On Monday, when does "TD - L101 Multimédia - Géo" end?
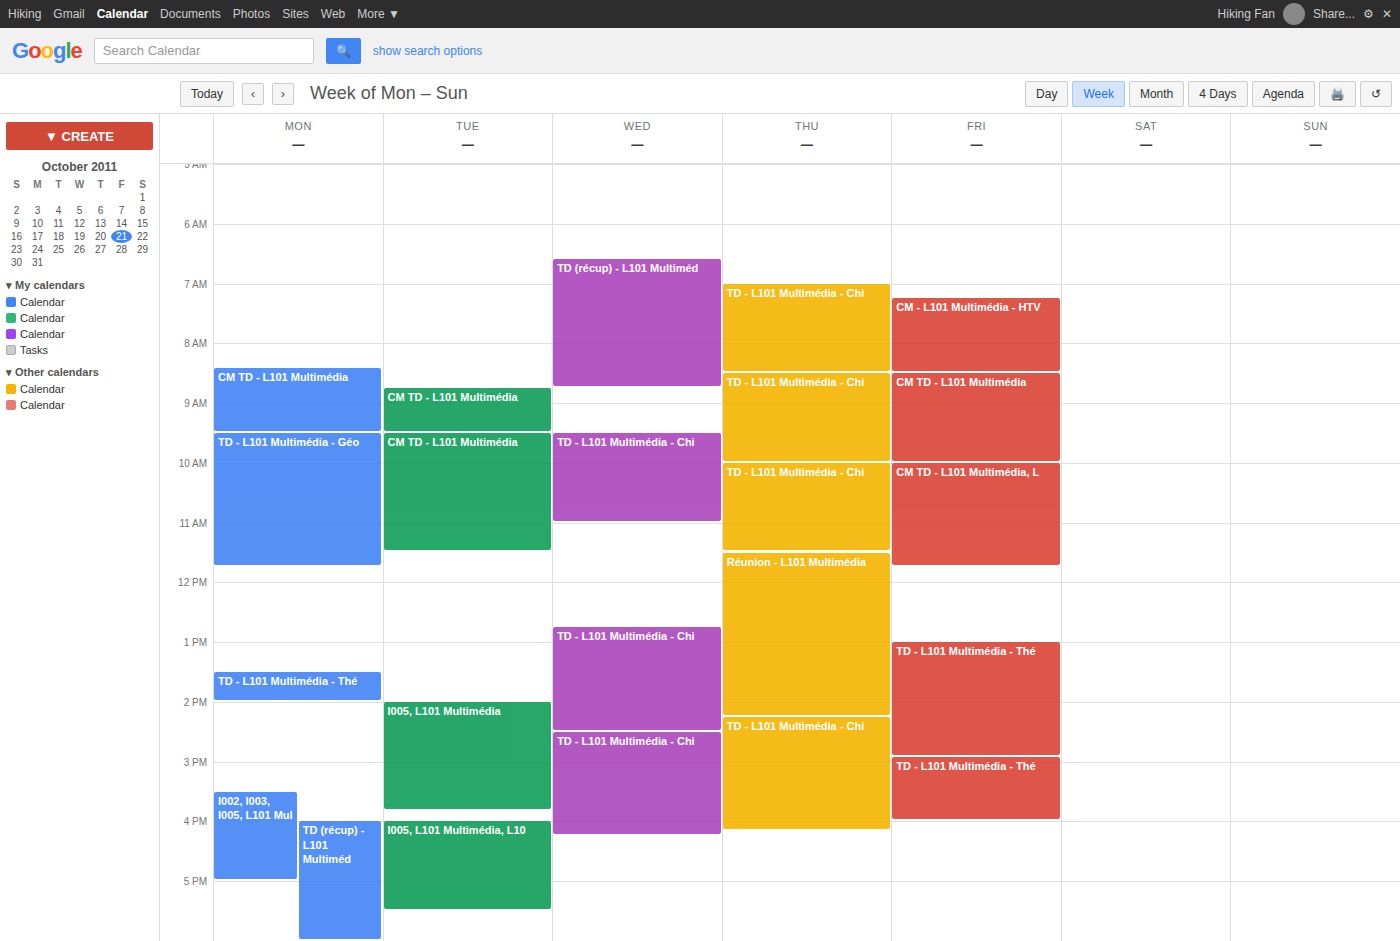
11:45